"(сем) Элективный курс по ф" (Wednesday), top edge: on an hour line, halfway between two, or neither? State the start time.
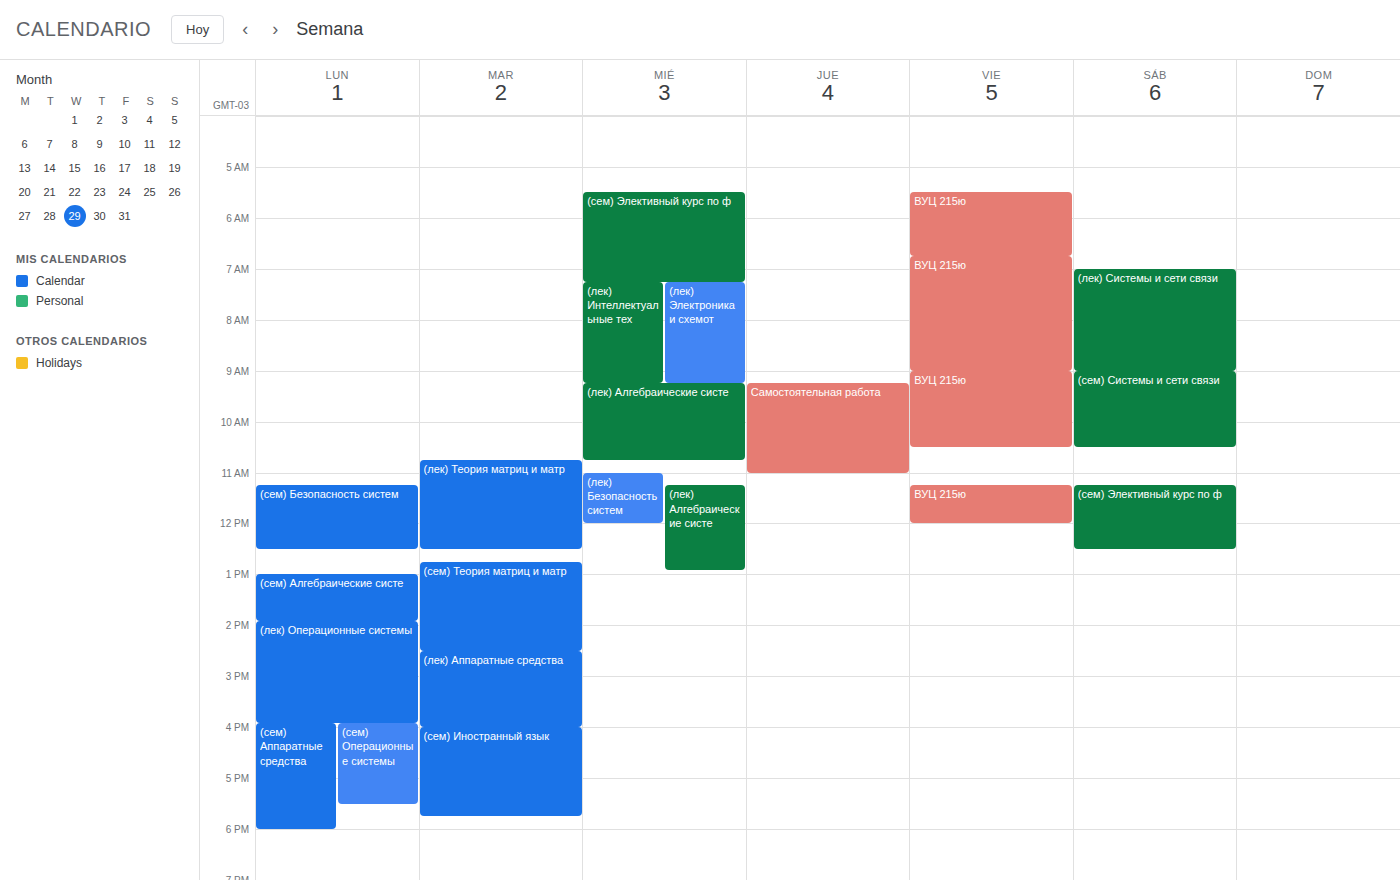
5:30 AM -- halfway between the 5 AM and 6 AM lines.